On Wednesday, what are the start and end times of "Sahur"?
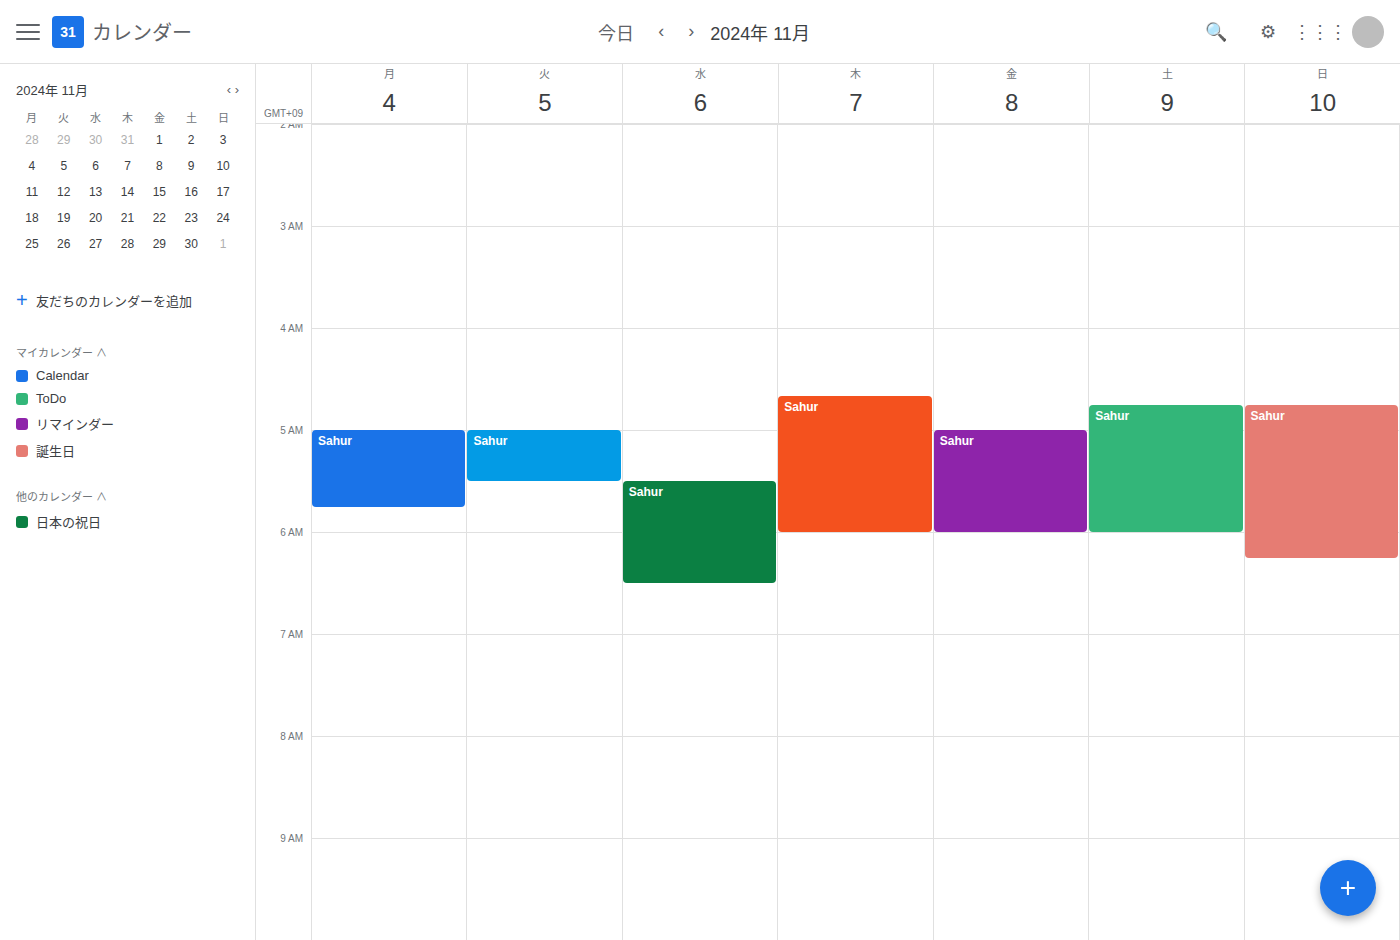
5:30 AM to 6:30 AM